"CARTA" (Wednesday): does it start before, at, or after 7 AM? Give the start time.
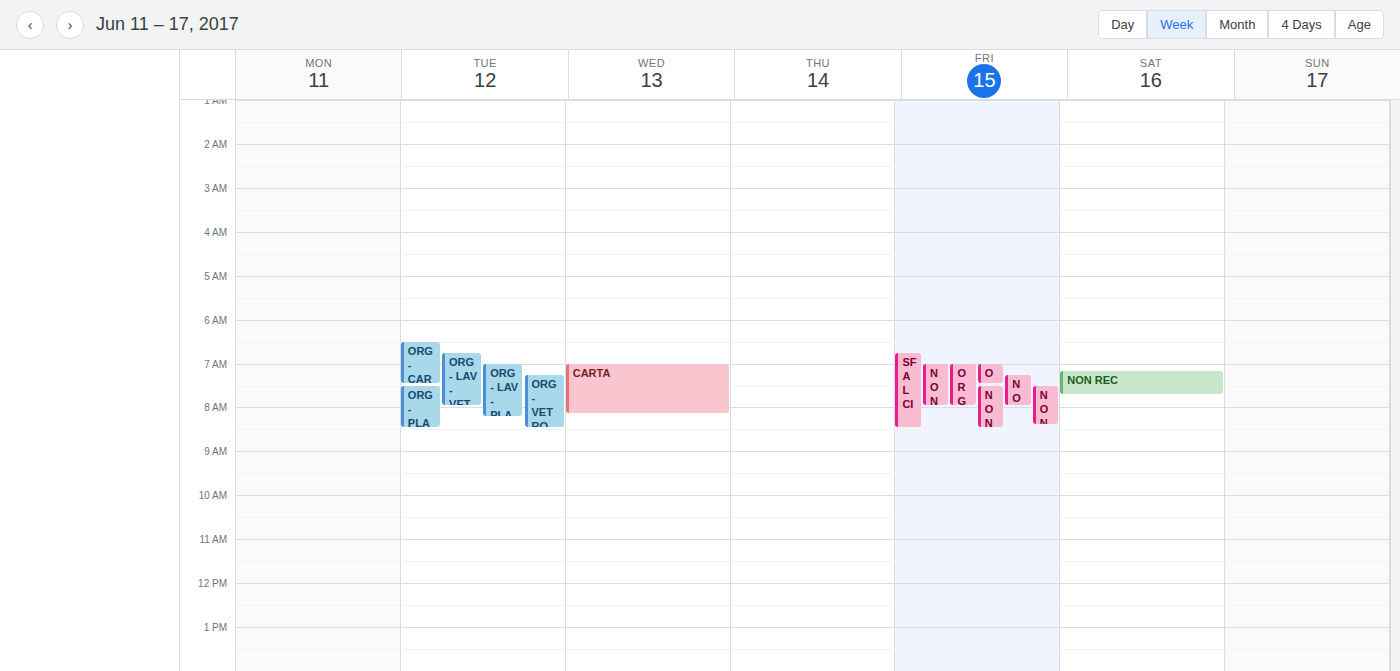
7:00 AM -- exactly at 7 AM, on the 7 AM line.